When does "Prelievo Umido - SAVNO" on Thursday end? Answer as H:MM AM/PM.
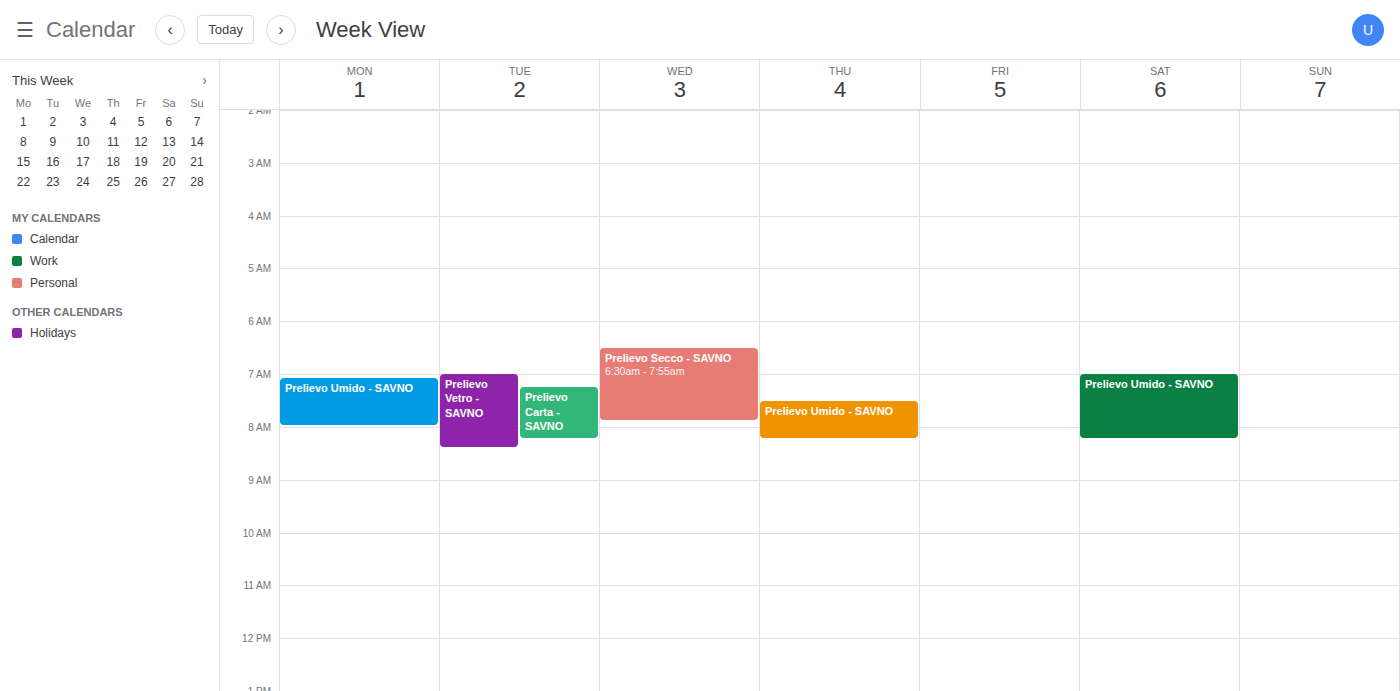
8:15 AM